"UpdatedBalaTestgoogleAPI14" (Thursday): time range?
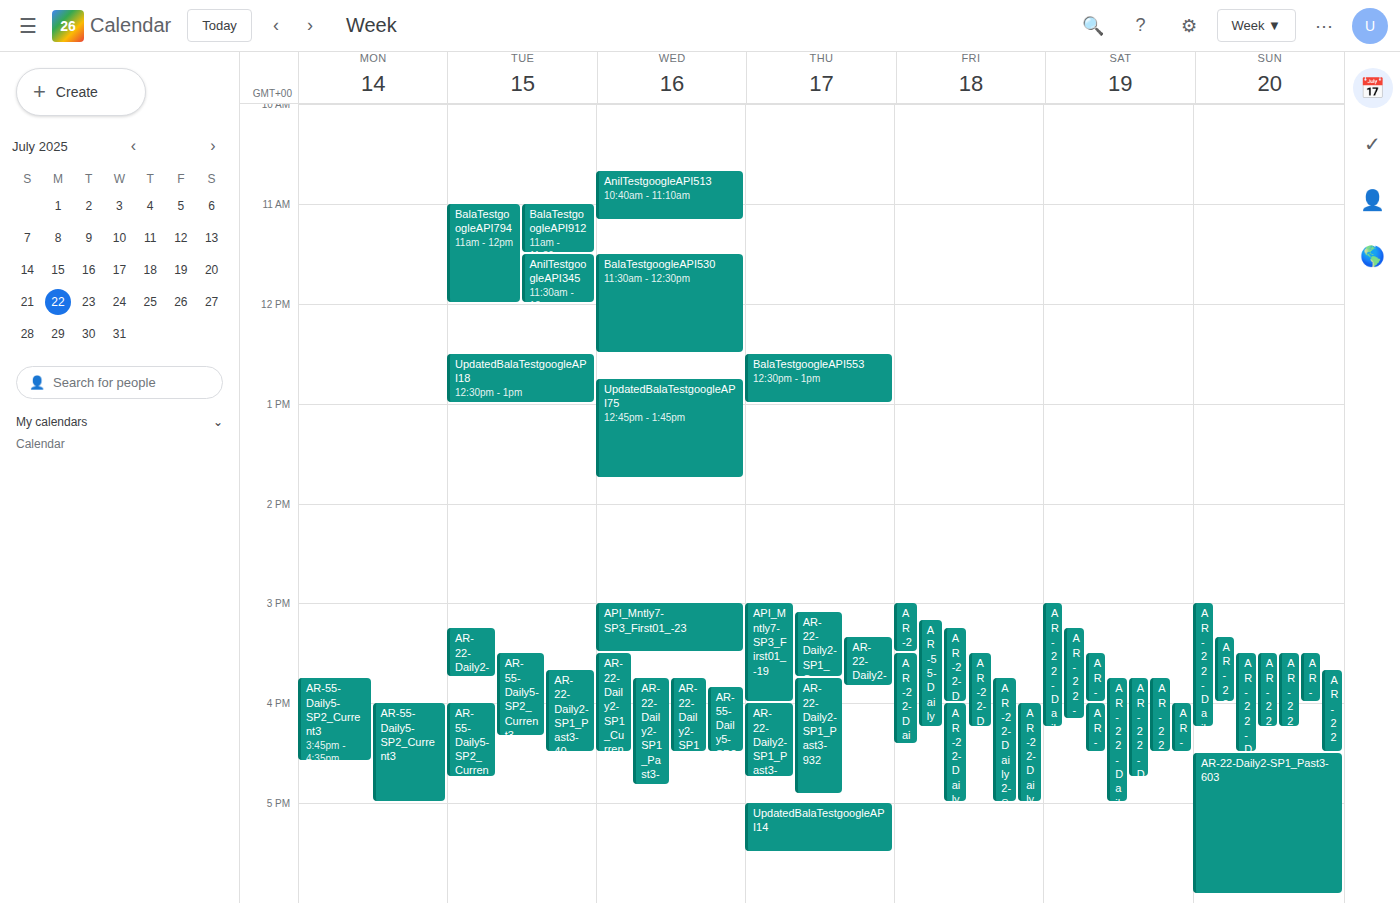
17:00 to 17:30